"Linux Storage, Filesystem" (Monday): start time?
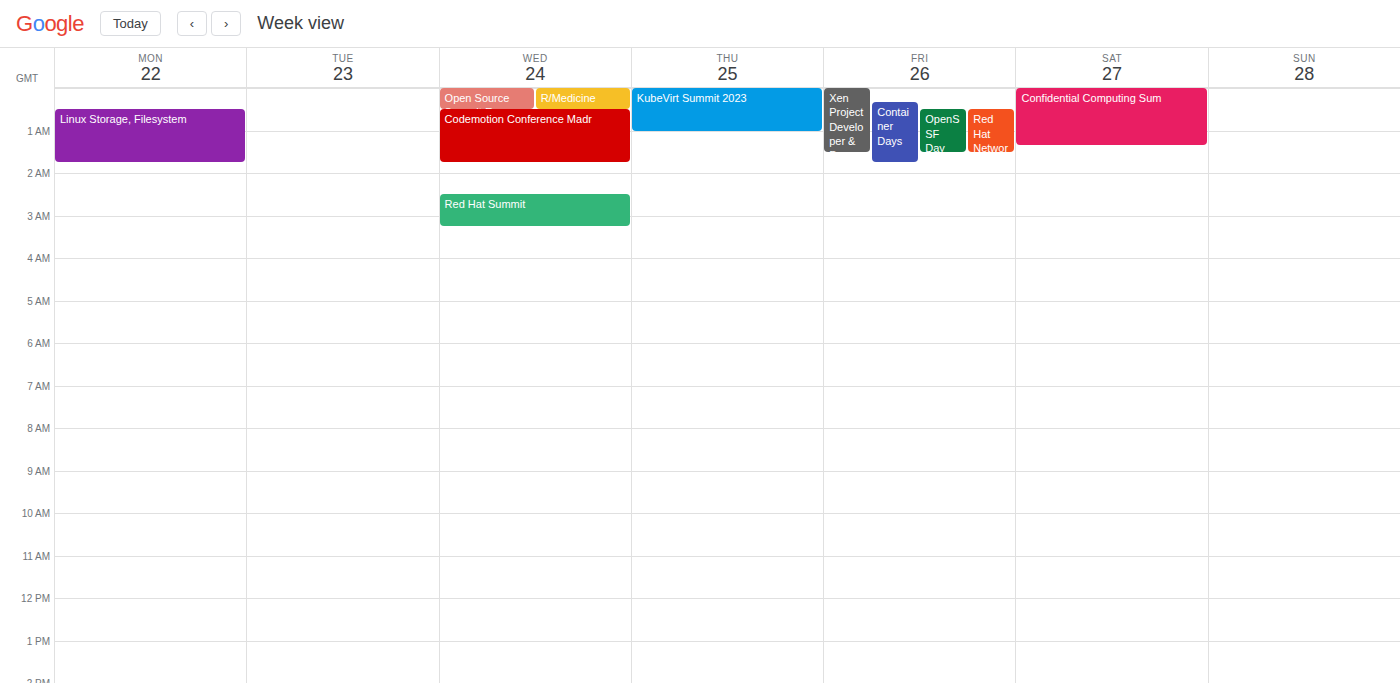
00:30